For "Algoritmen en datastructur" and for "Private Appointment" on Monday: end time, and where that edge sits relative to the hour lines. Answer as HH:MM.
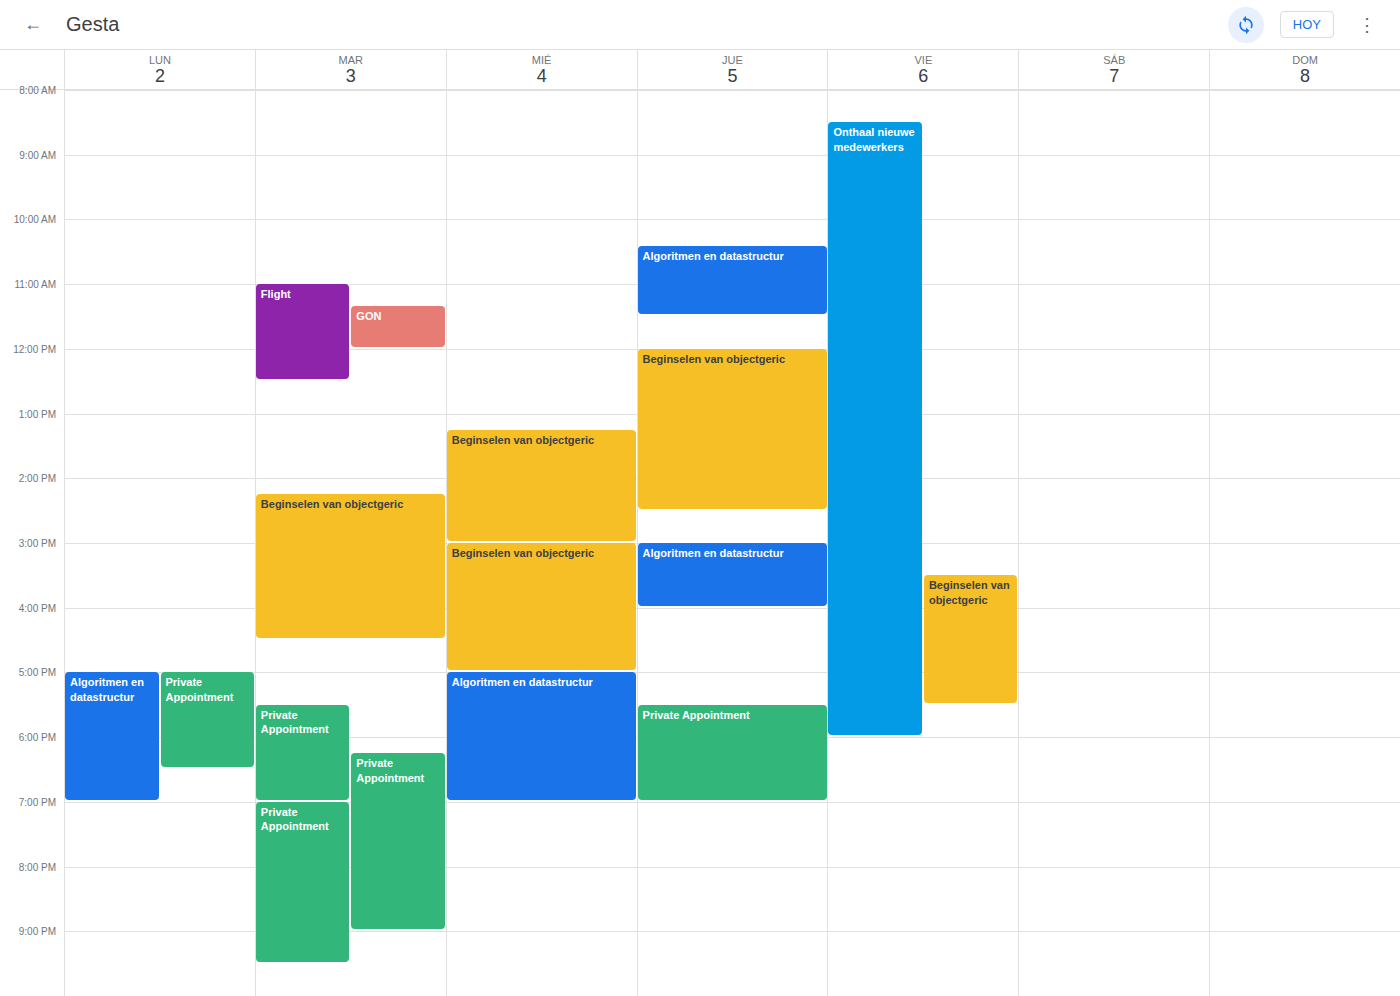
"Algoritmen en datastructur": 19:00, exactly on the 19:00 line. "Private Appointment": 18:30, halfway between the 18:00 and 19:00 lines.